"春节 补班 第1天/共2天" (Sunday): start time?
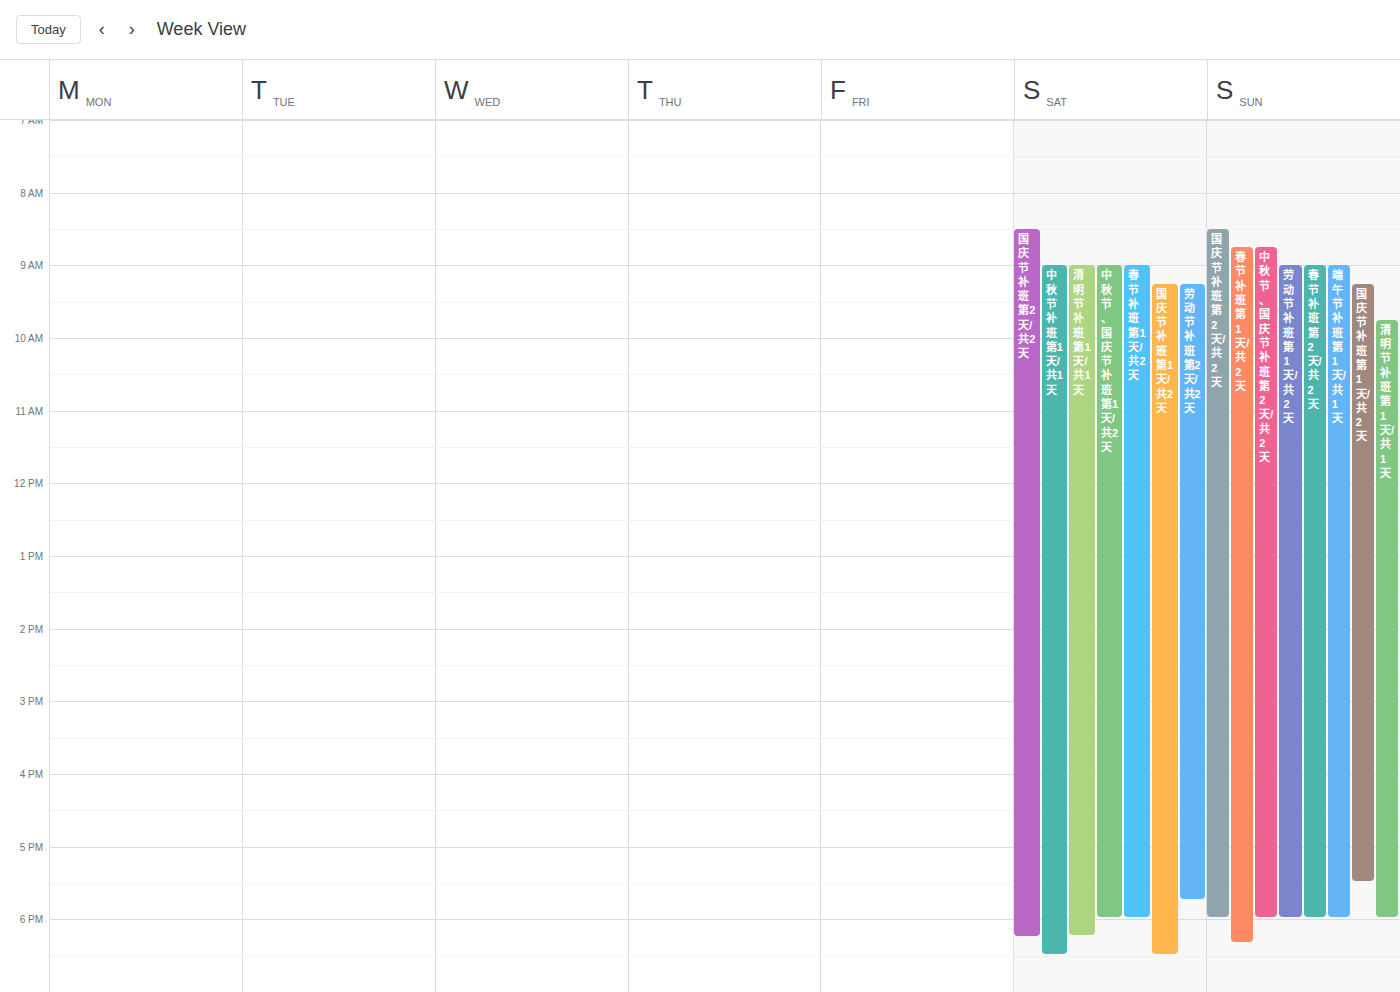
08:45